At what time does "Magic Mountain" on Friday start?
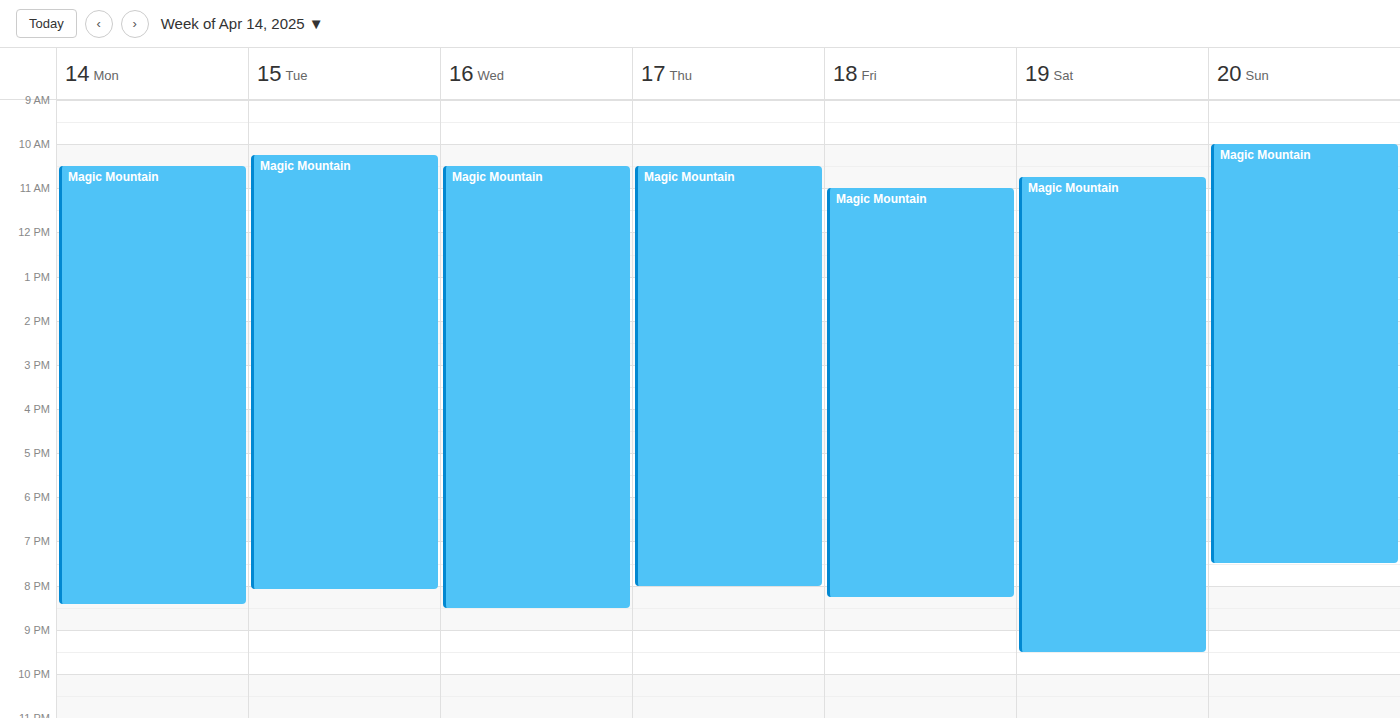
11:00 AM